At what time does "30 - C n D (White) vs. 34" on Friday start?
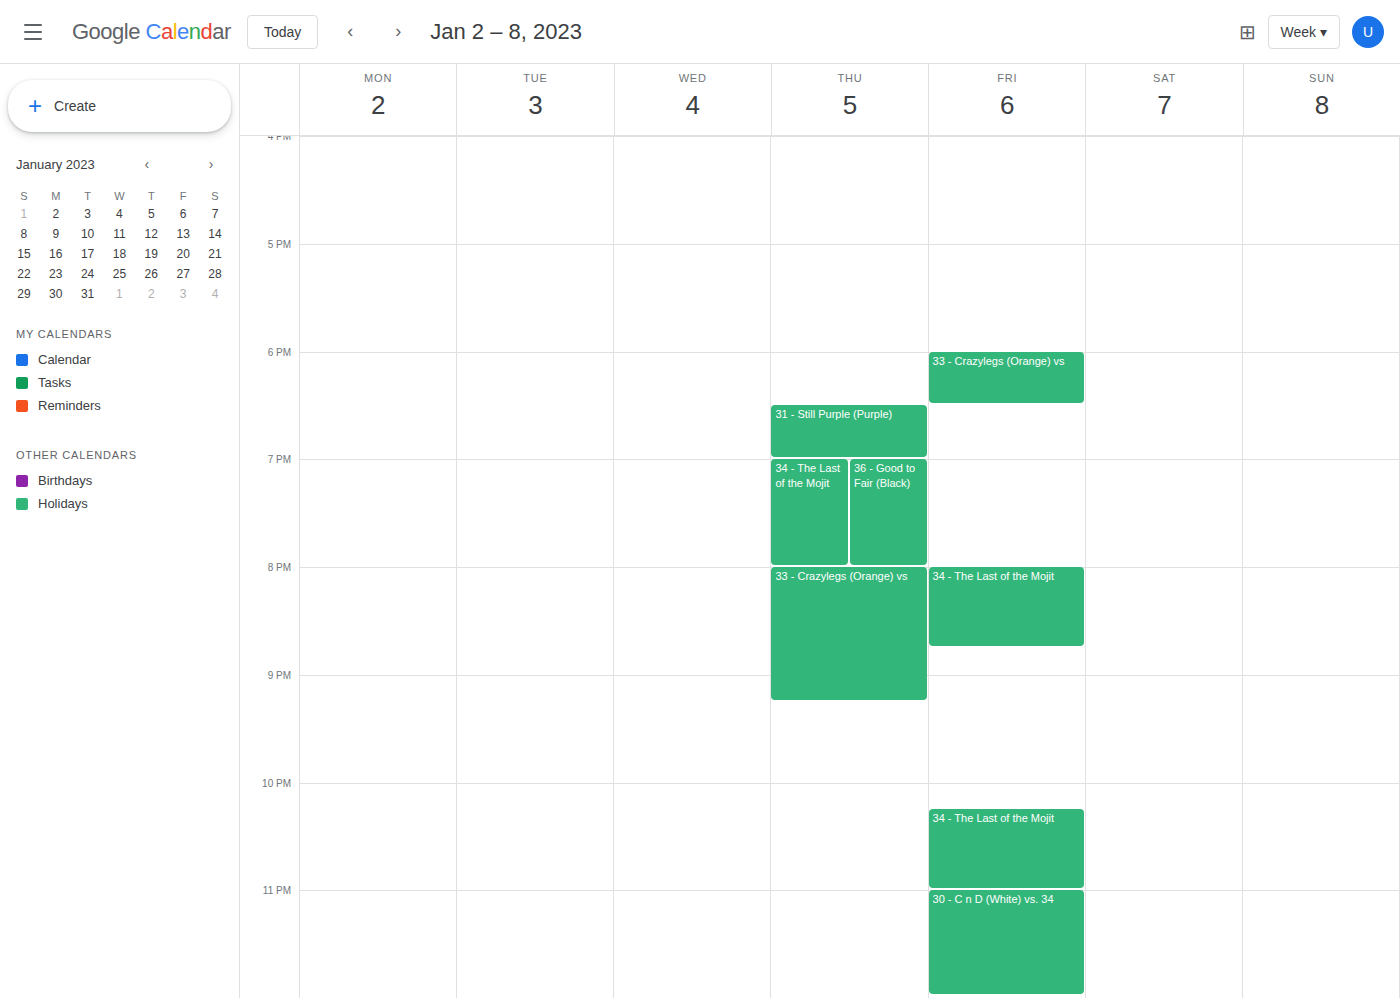
11:00 PM